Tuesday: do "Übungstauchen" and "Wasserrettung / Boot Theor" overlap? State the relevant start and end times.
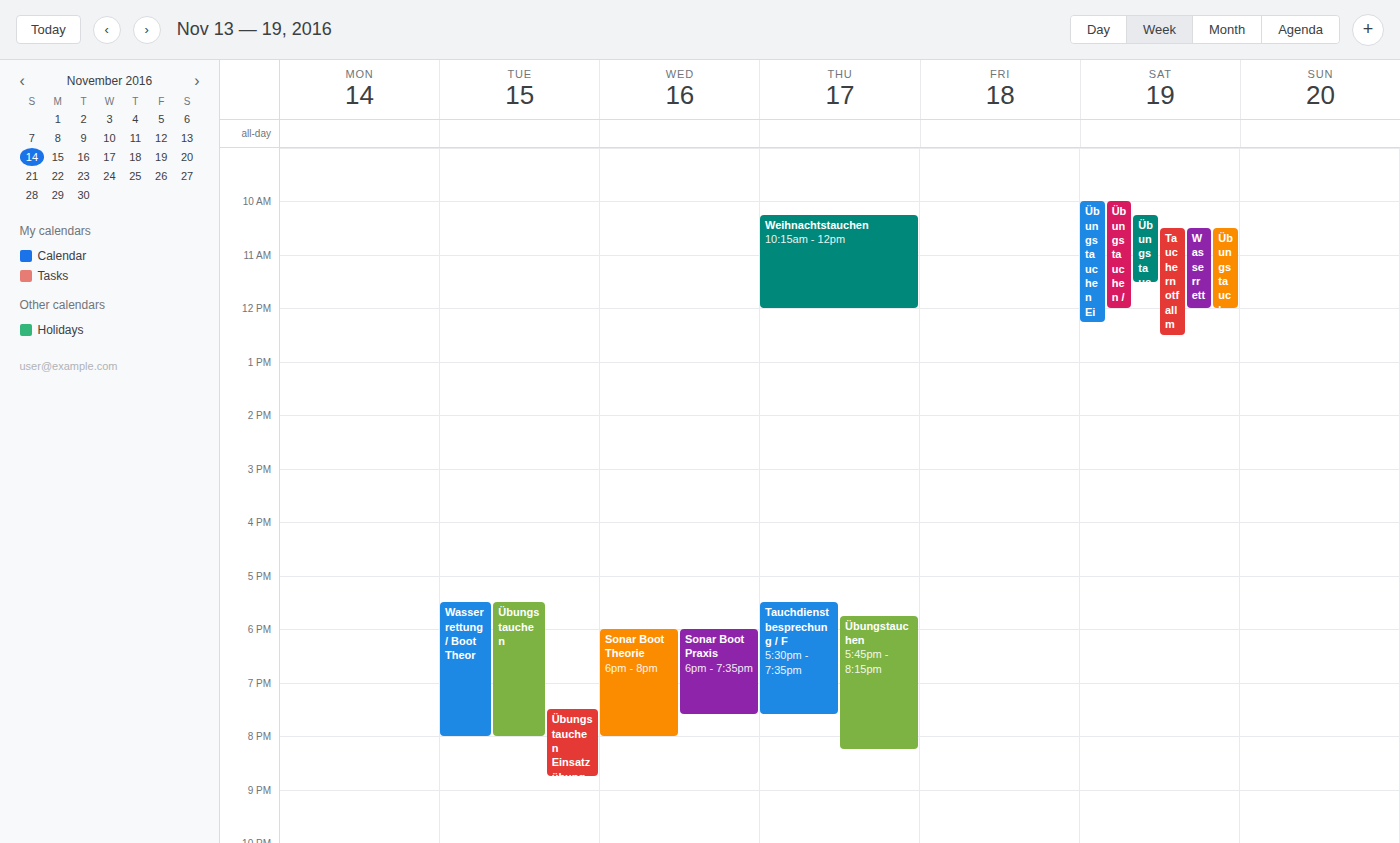
"Wasserrettung / Boot Theor" runs 5:30 PM to 8:00 PM, inside "Übungstauchen" -- they overlap.